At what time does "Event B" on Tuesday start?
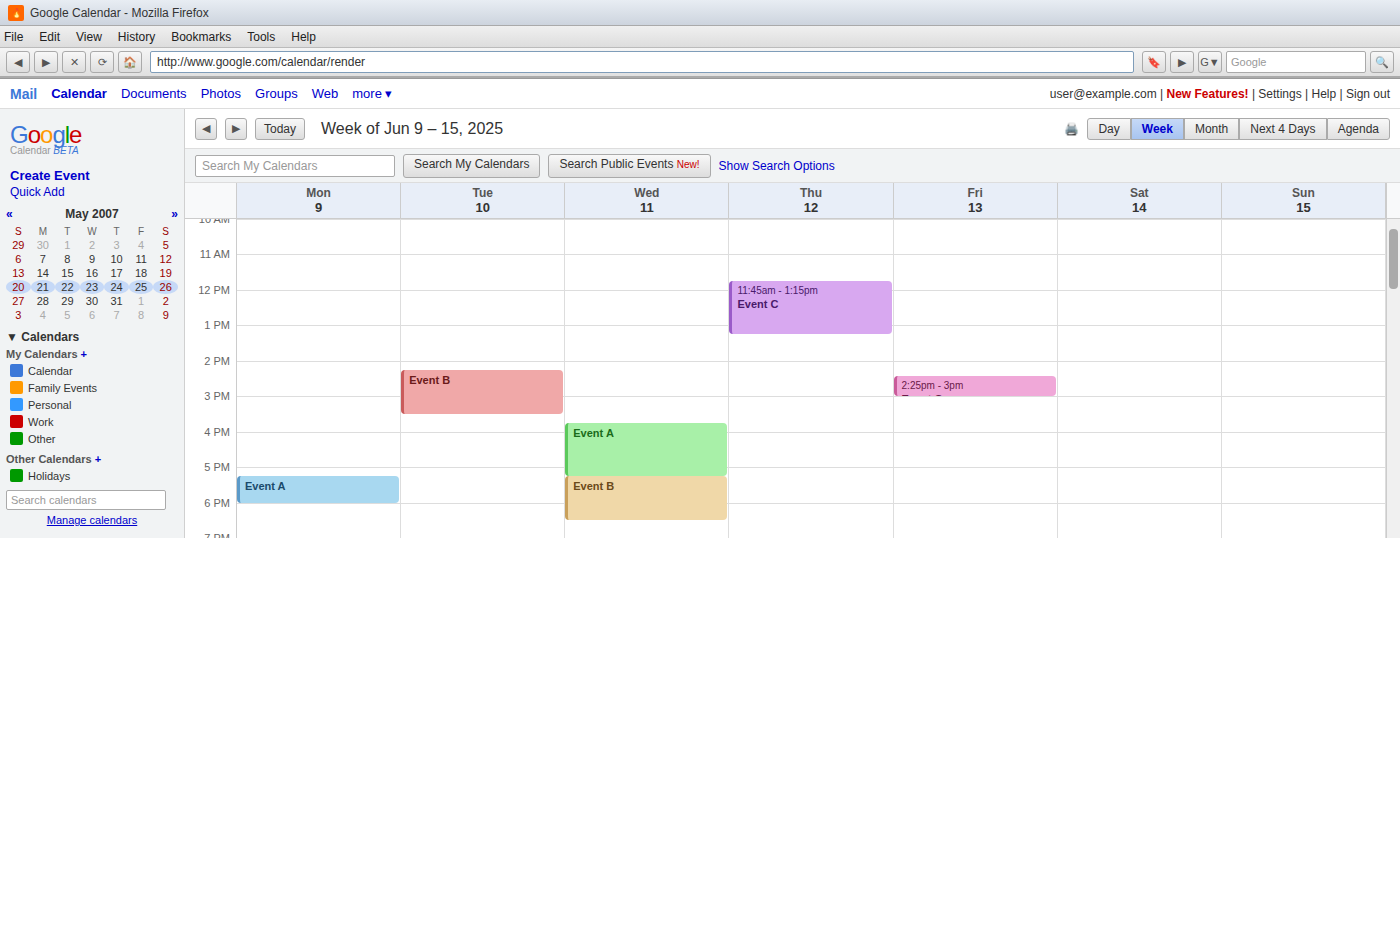
2:15 PM